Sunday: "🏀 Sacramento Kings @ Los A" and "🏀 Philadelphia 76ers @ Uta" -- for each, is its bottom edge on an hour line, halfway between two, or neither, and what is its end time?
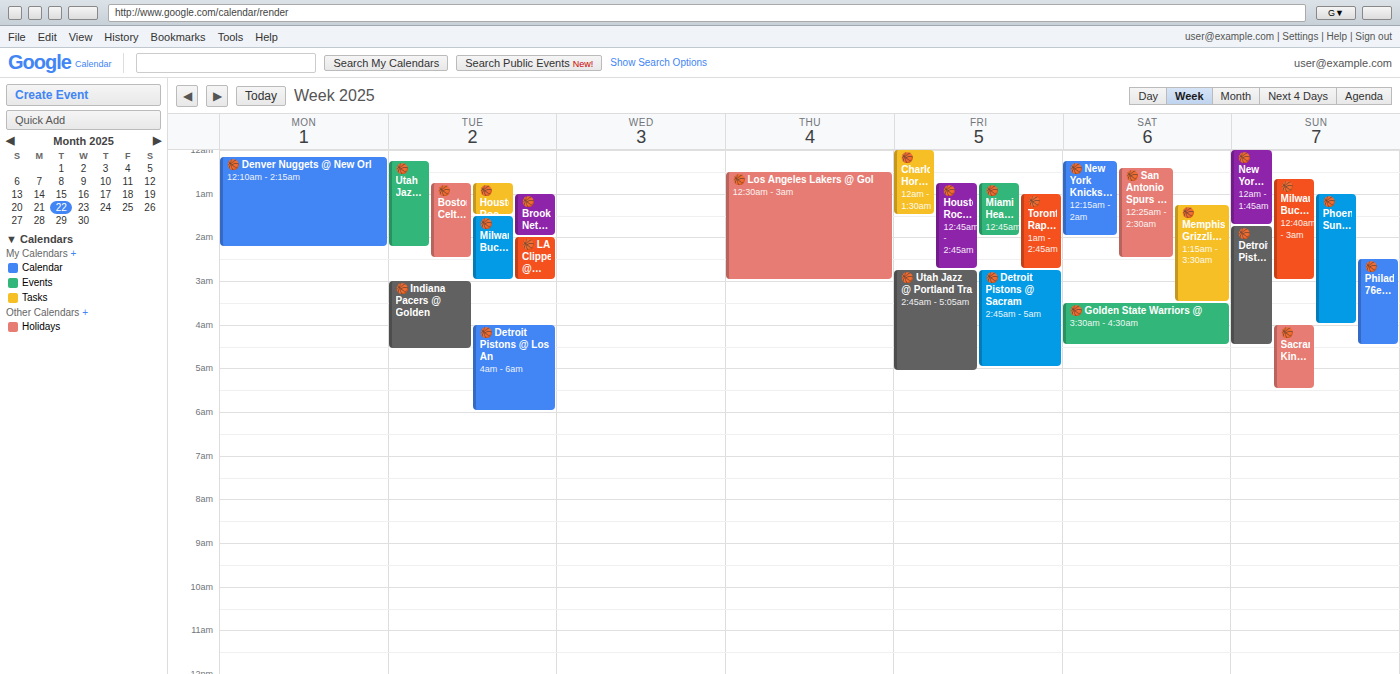
"🏀 Sacramento Kings @ Los A": 5:30 AM, halfway between the 5 AM and 6 AM lines. "🏀 Philadelphia 76ers @ Uta": 4:30 AM, halfway between the 4 AM and 5 AM lines.